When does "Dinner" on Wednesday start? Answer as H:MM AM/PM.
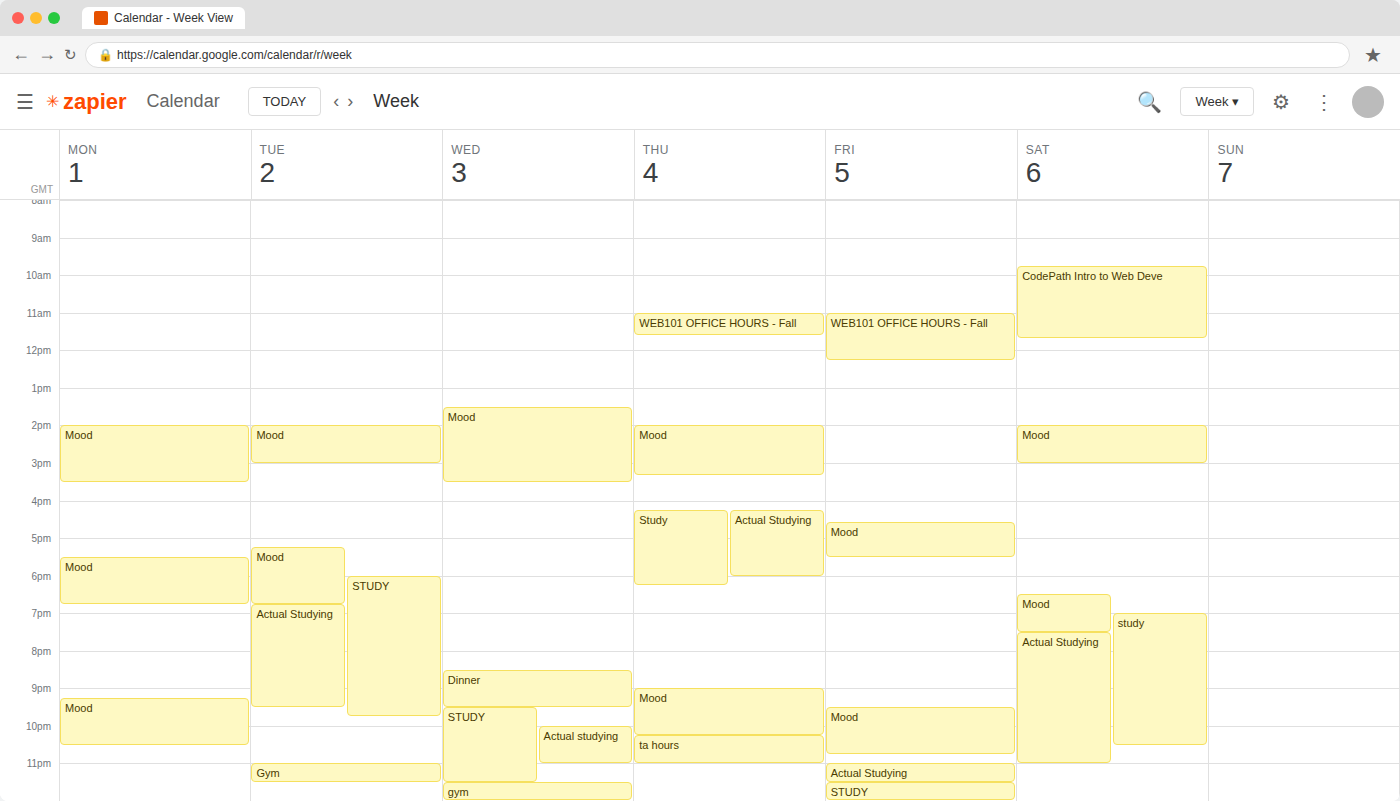
8:30 PM